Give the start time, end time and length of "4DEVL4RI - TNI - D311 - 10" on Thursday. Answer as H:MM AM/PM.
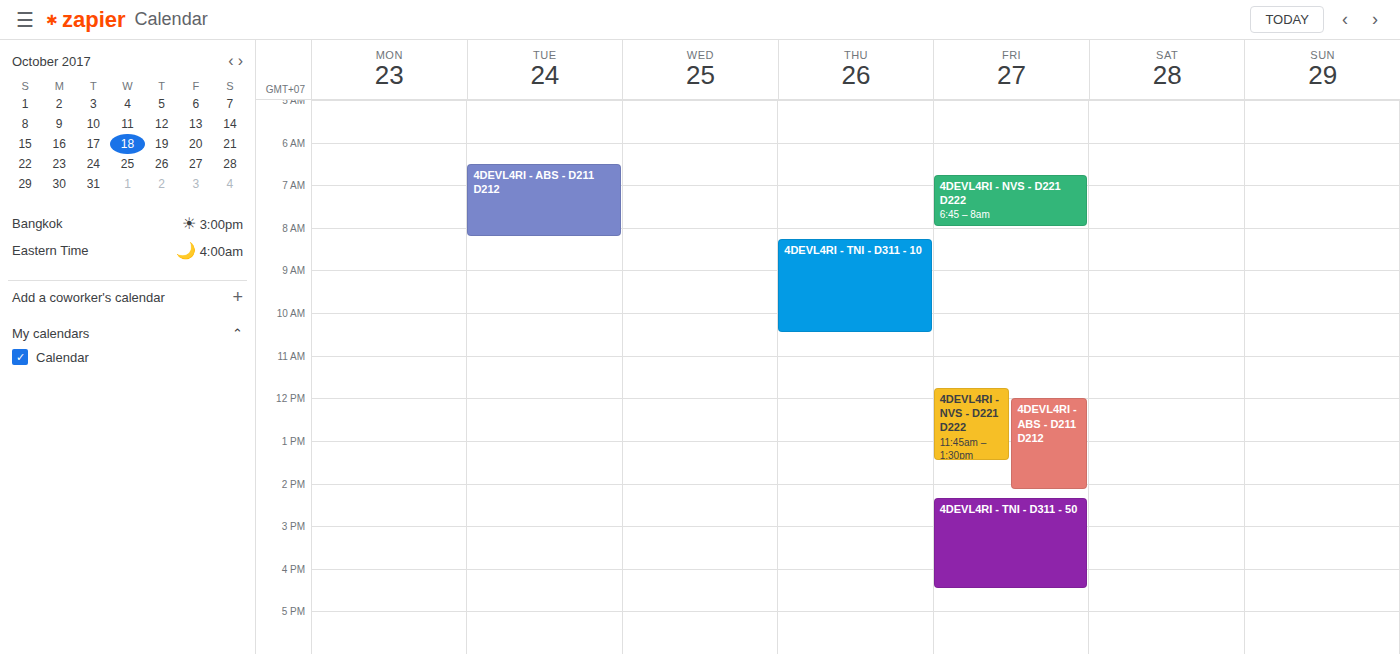
8:15 AM to 10:30 AM, 2 hours 15 minutes